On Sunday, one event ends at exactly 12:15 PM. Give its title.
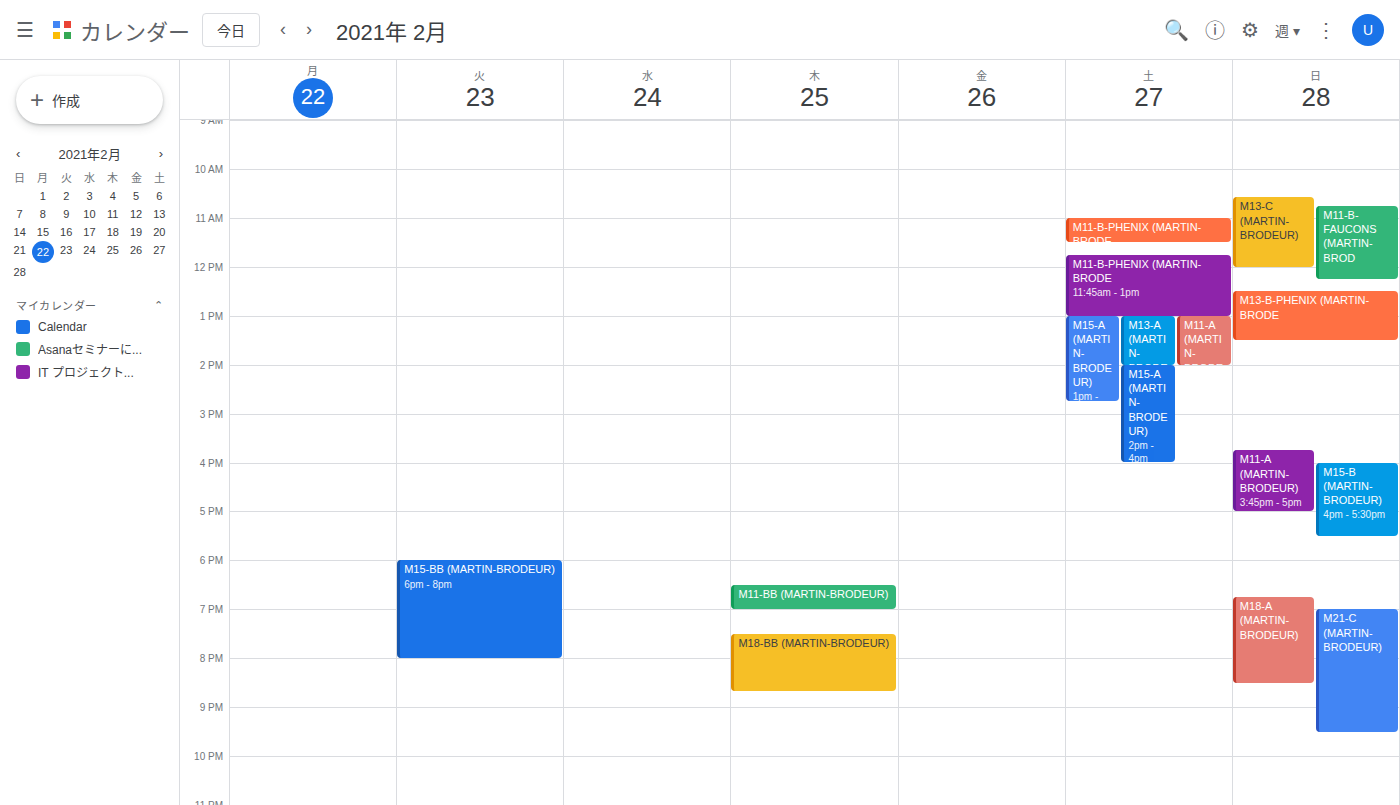
"M11-B-FAUCONS (MARTIN-BROD"